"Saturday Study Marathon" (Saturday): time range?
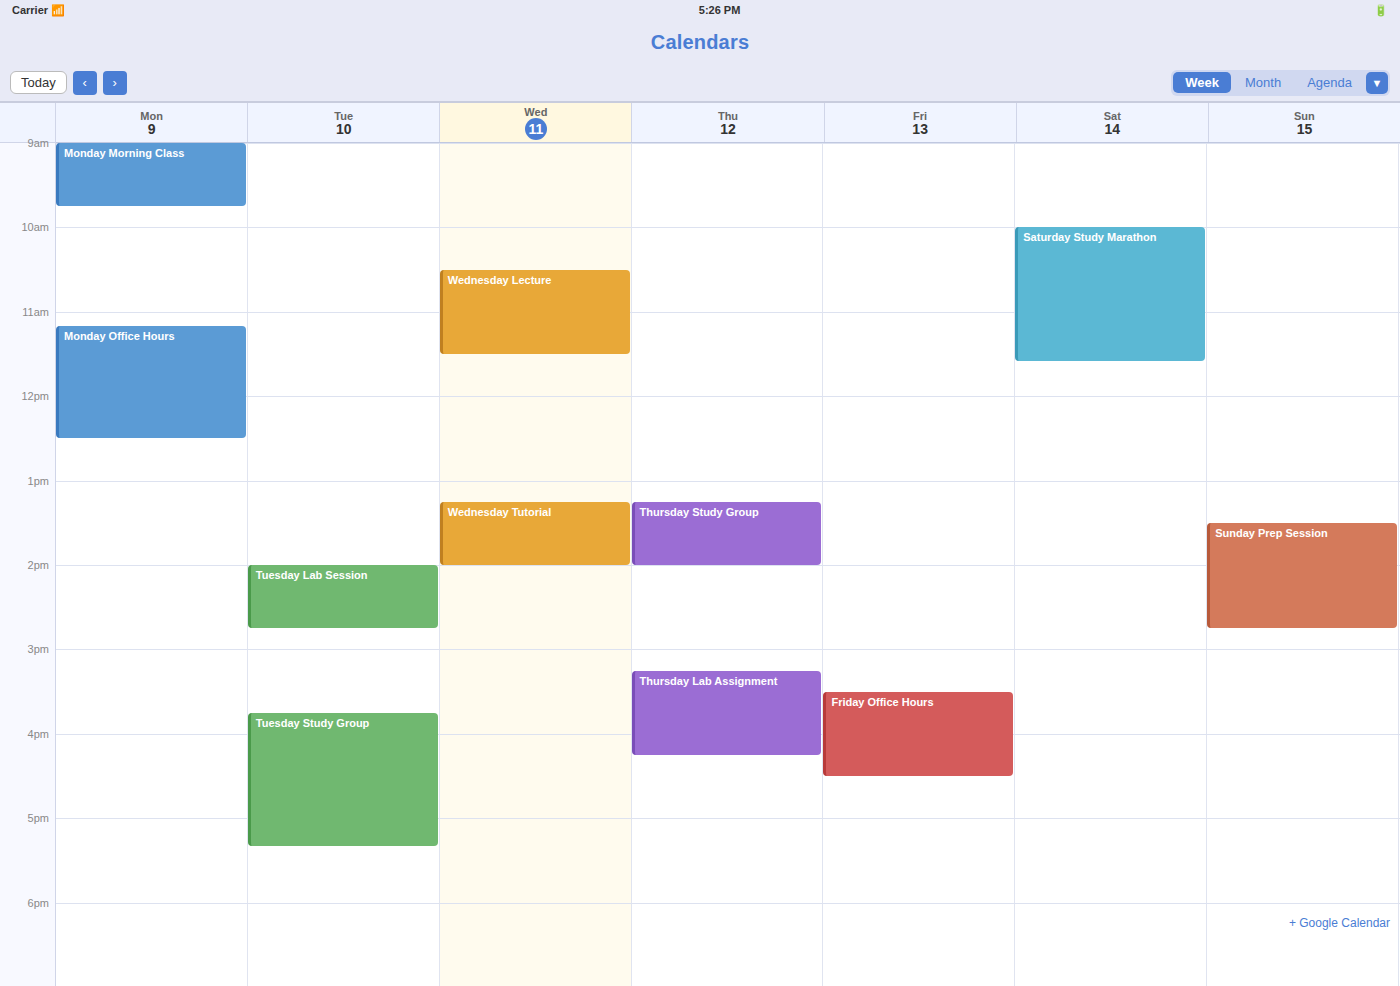
10:00 AM to 11:35 AM